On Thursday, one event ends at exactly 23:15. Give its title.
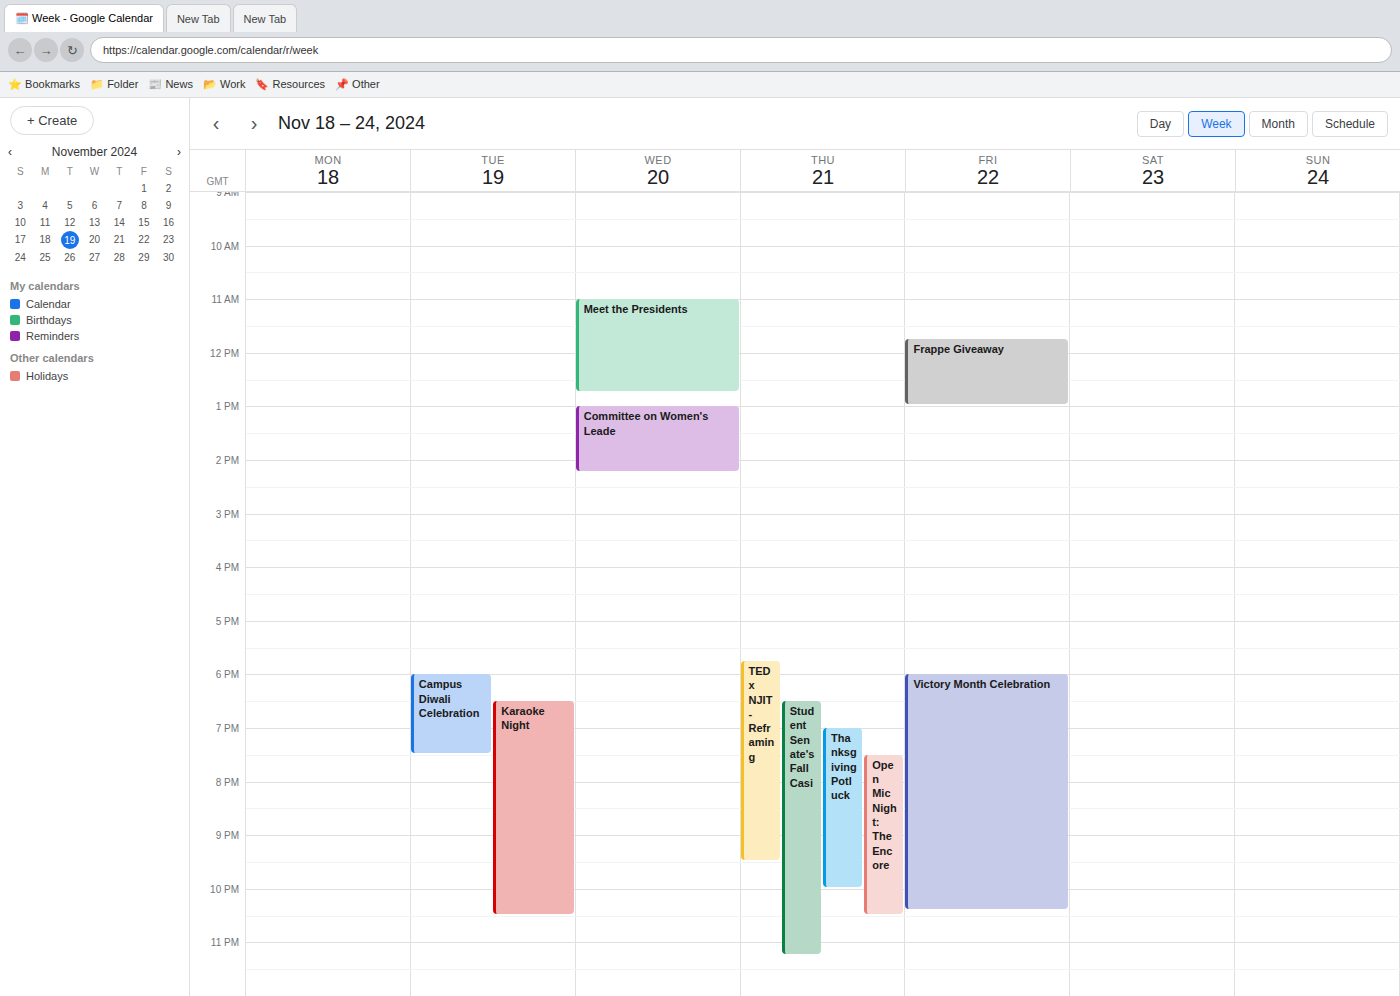
"Student Senate's Fall Casi"